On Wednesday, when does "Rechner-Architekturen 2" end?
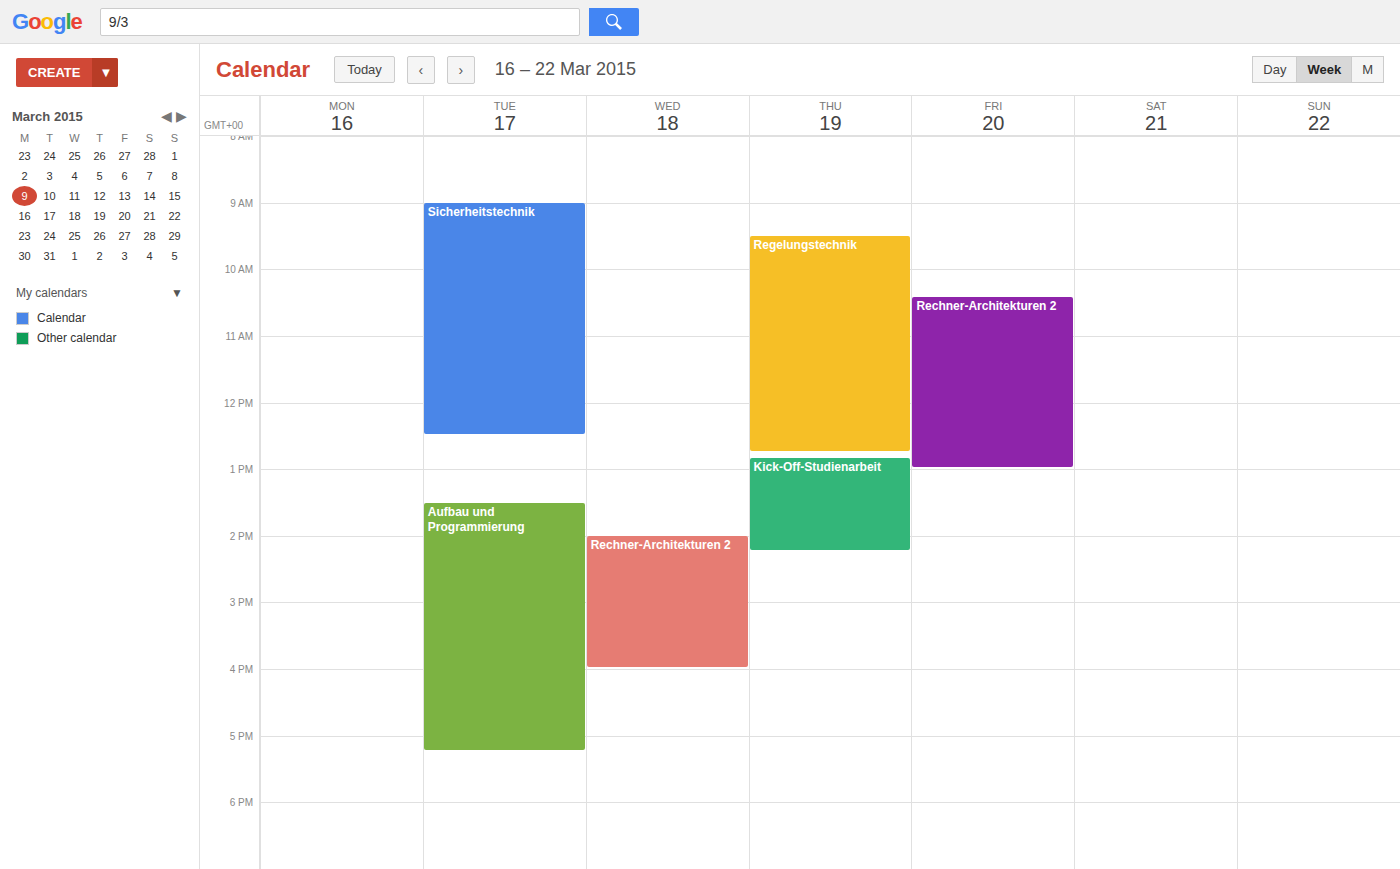
4:00 PM